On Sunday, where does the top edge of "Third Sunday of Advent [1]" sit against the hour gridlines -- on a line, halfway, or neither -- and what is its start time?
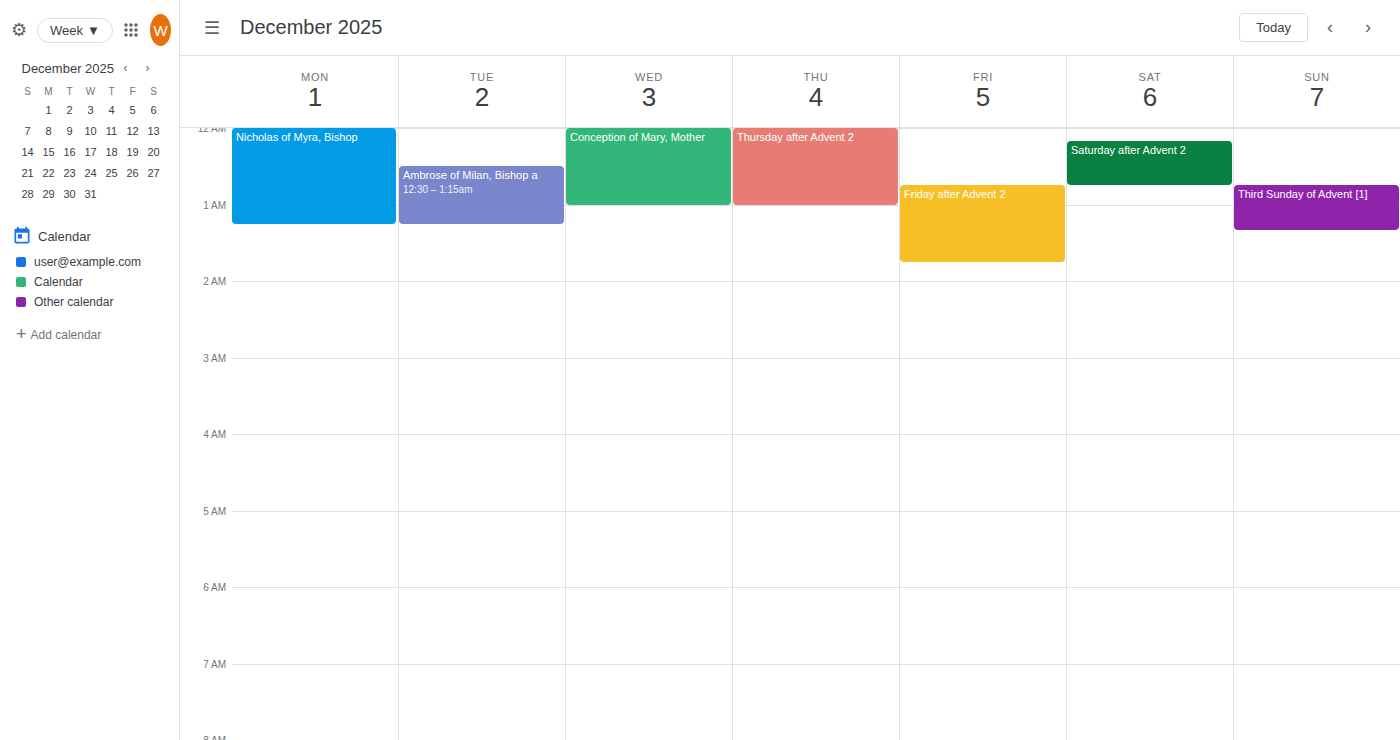
12:45 AM -- neither: three quarters of the way from the 12 AM line to the 1 AM line.